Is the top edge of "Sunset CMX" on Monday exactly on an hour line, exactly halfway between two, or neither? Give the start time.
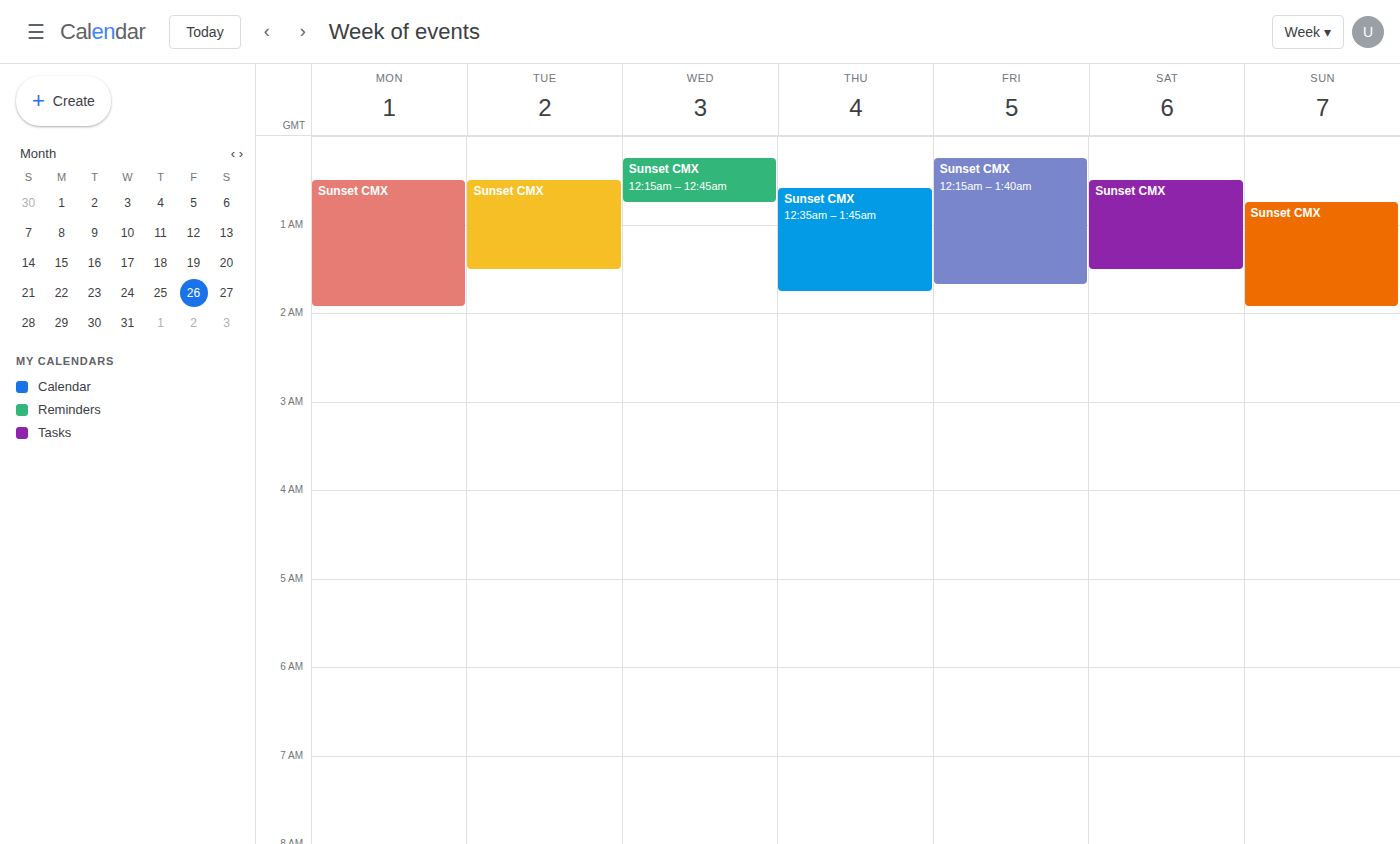
00:30 -- halfway between the 00:00 and 01:00 lines.